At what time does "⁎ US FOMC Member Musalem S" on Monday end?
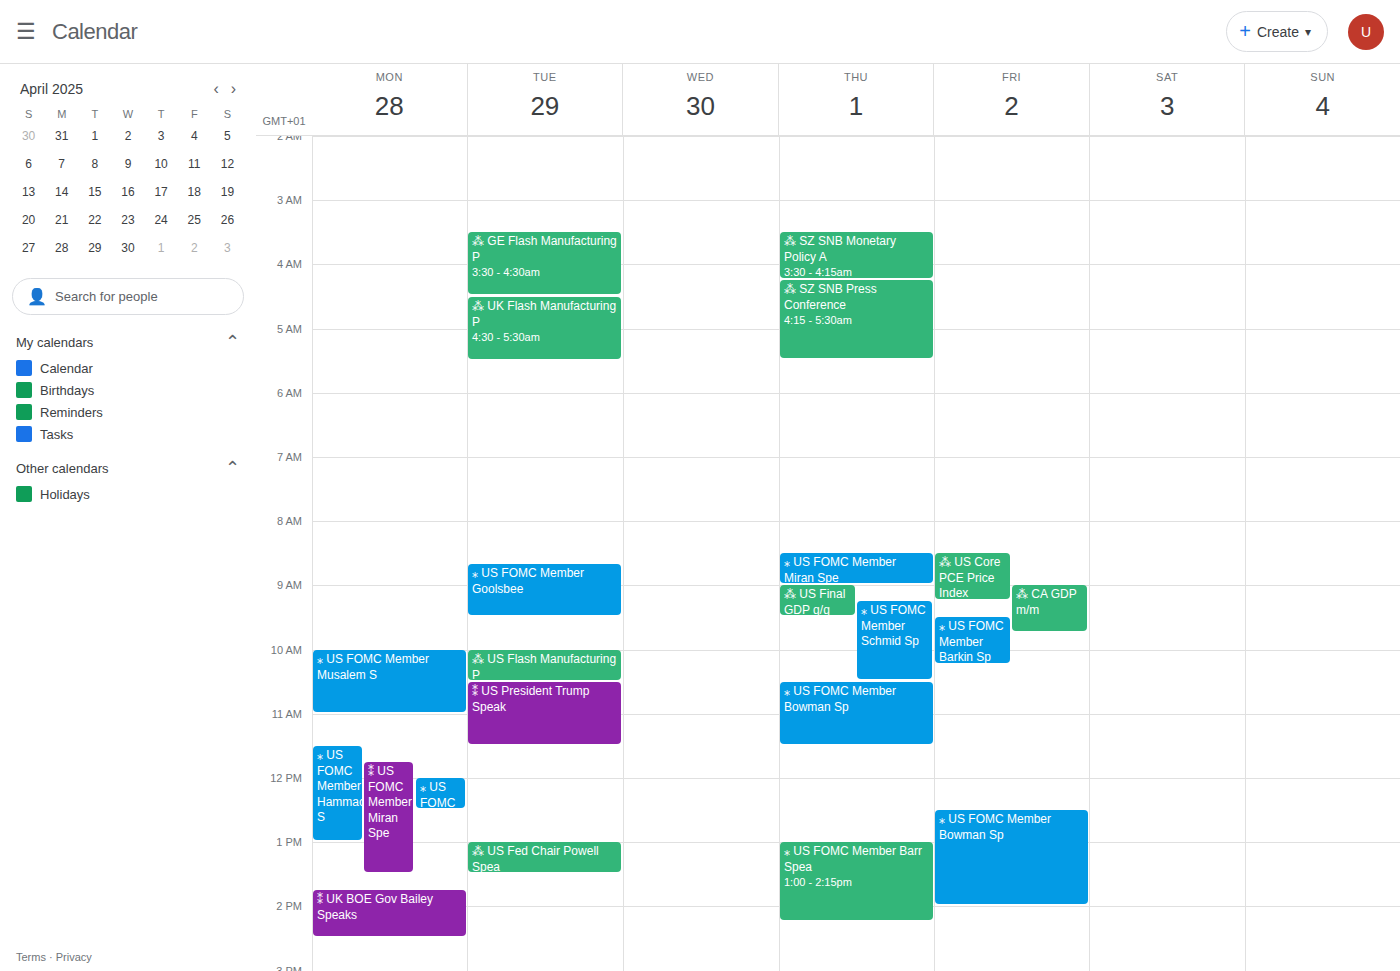
11:00 AM